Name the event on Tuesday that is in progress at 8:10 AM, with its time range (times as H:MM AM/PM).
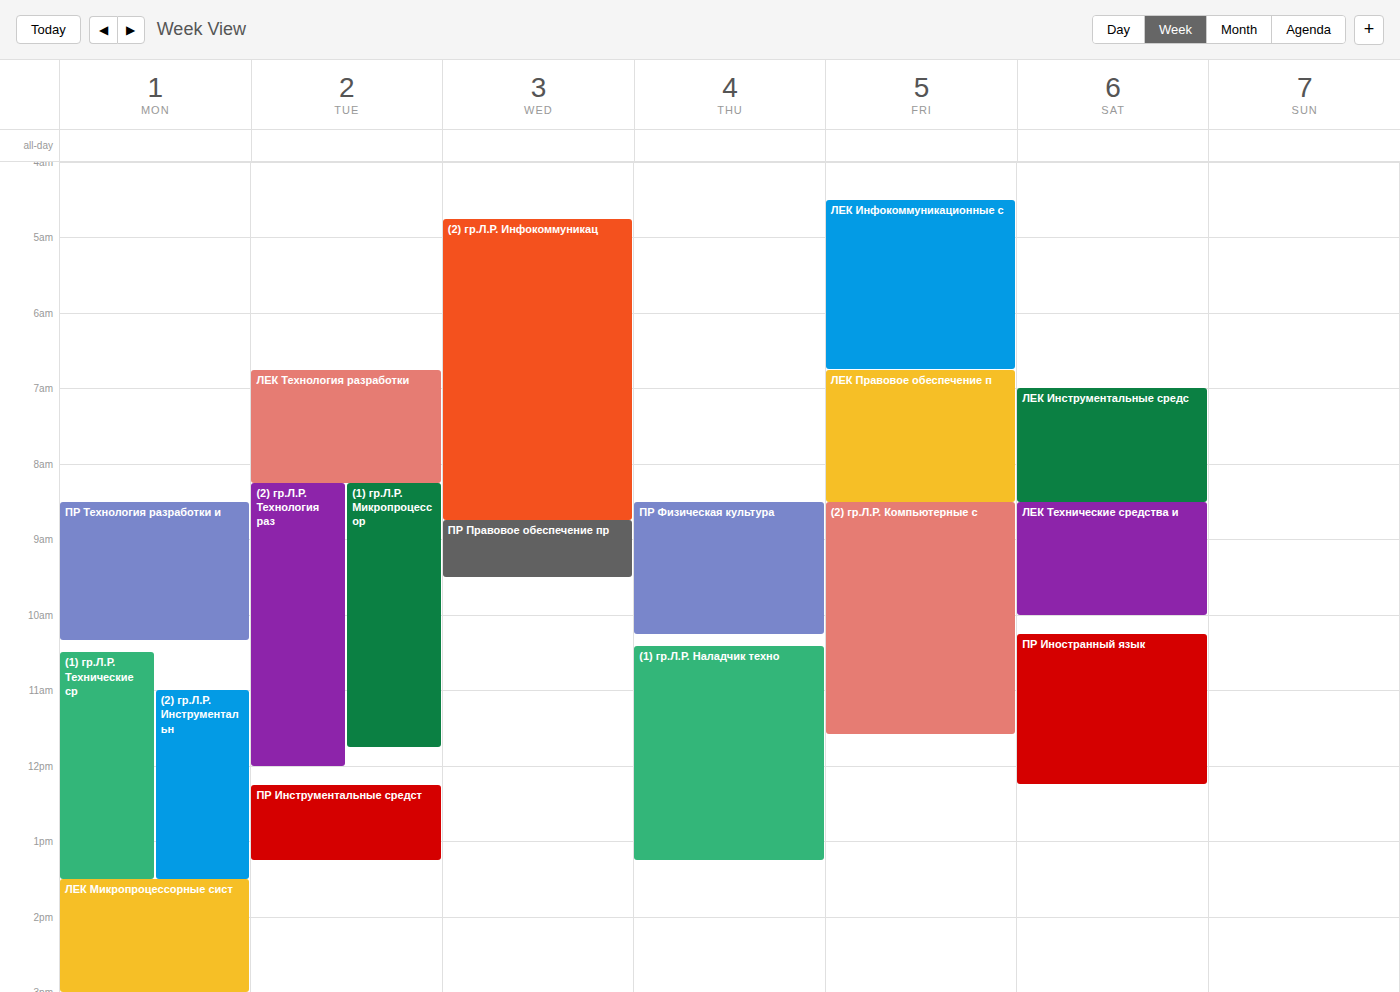
"ЛЕК Технология разработки", 6:45 AM to 8:15 AM